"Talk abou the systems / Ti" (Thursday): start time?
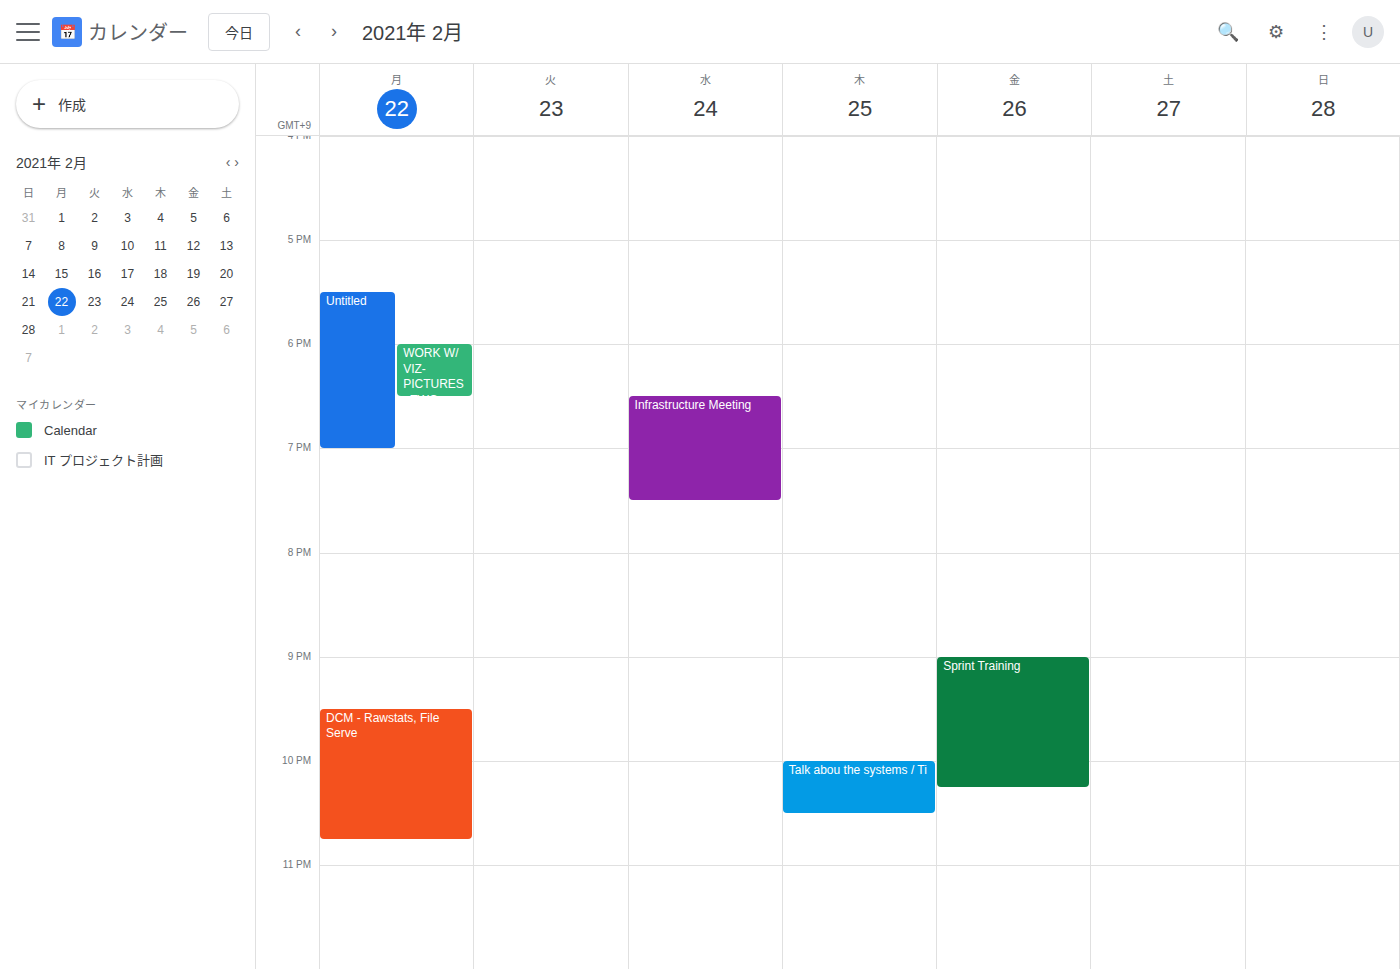
10:00 PM